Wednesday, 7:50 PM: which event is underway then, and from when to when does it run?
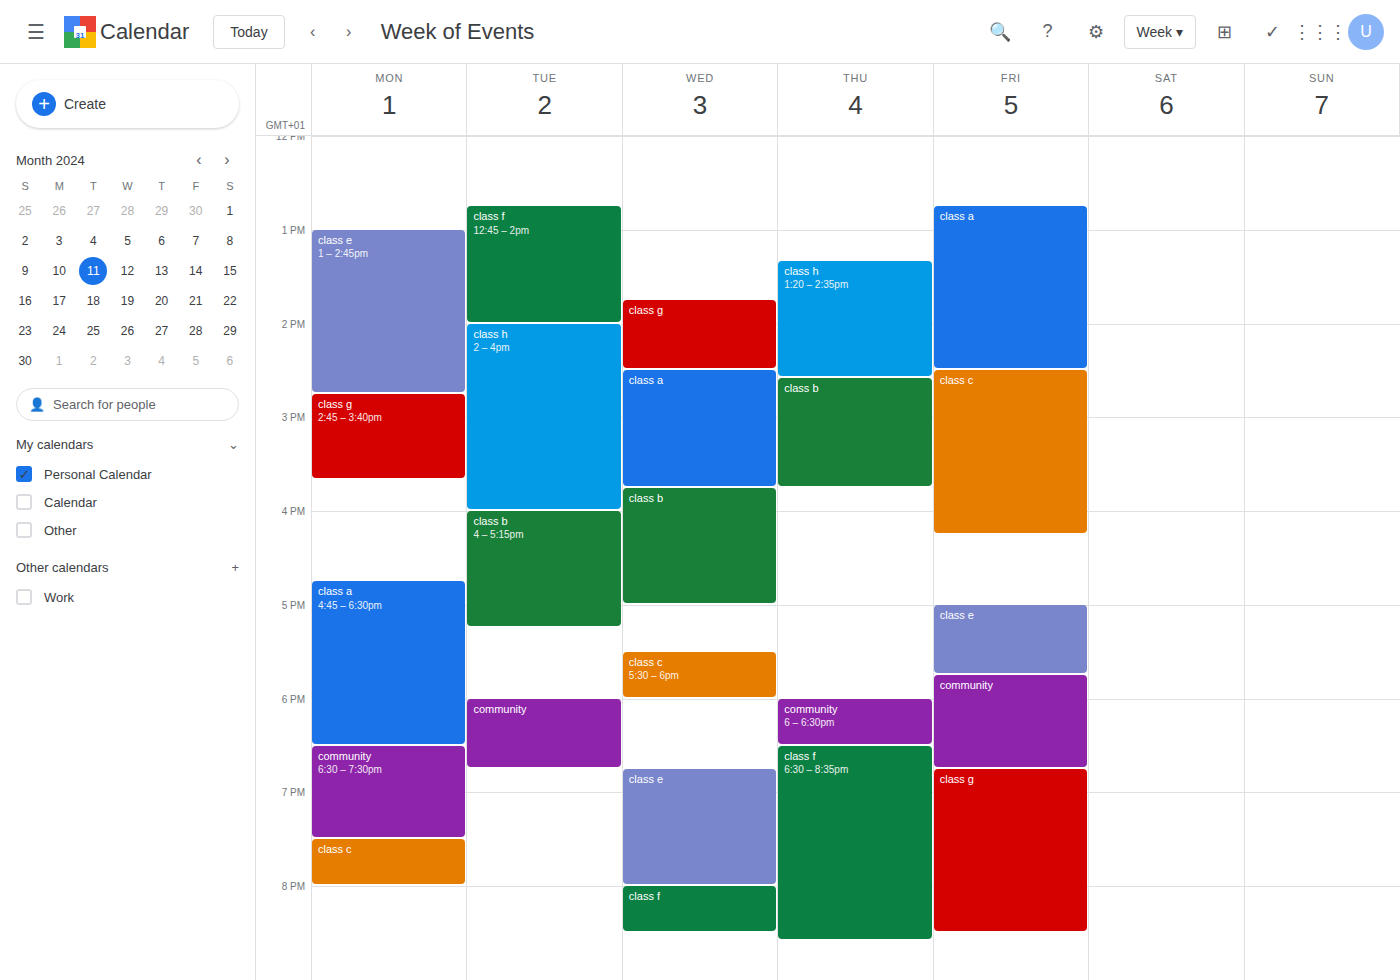
"class e", 6:45 PM to 8:00 PM